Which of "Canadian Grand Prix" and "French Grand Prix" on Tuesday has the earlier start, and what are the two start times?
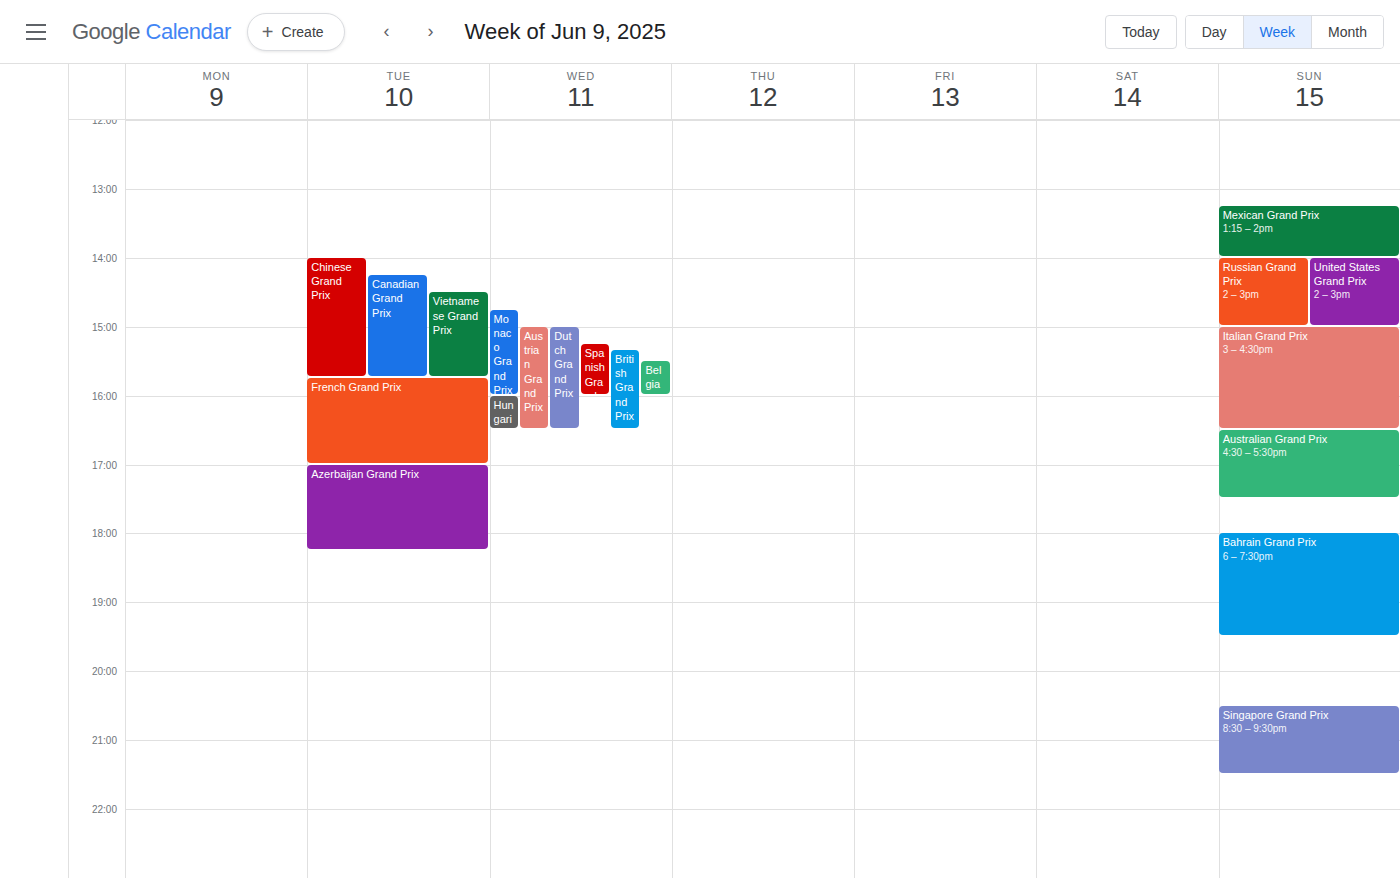
"Canadian Grand Prix" 2:15 PM; "French Grand Prix" 3:45 PM.